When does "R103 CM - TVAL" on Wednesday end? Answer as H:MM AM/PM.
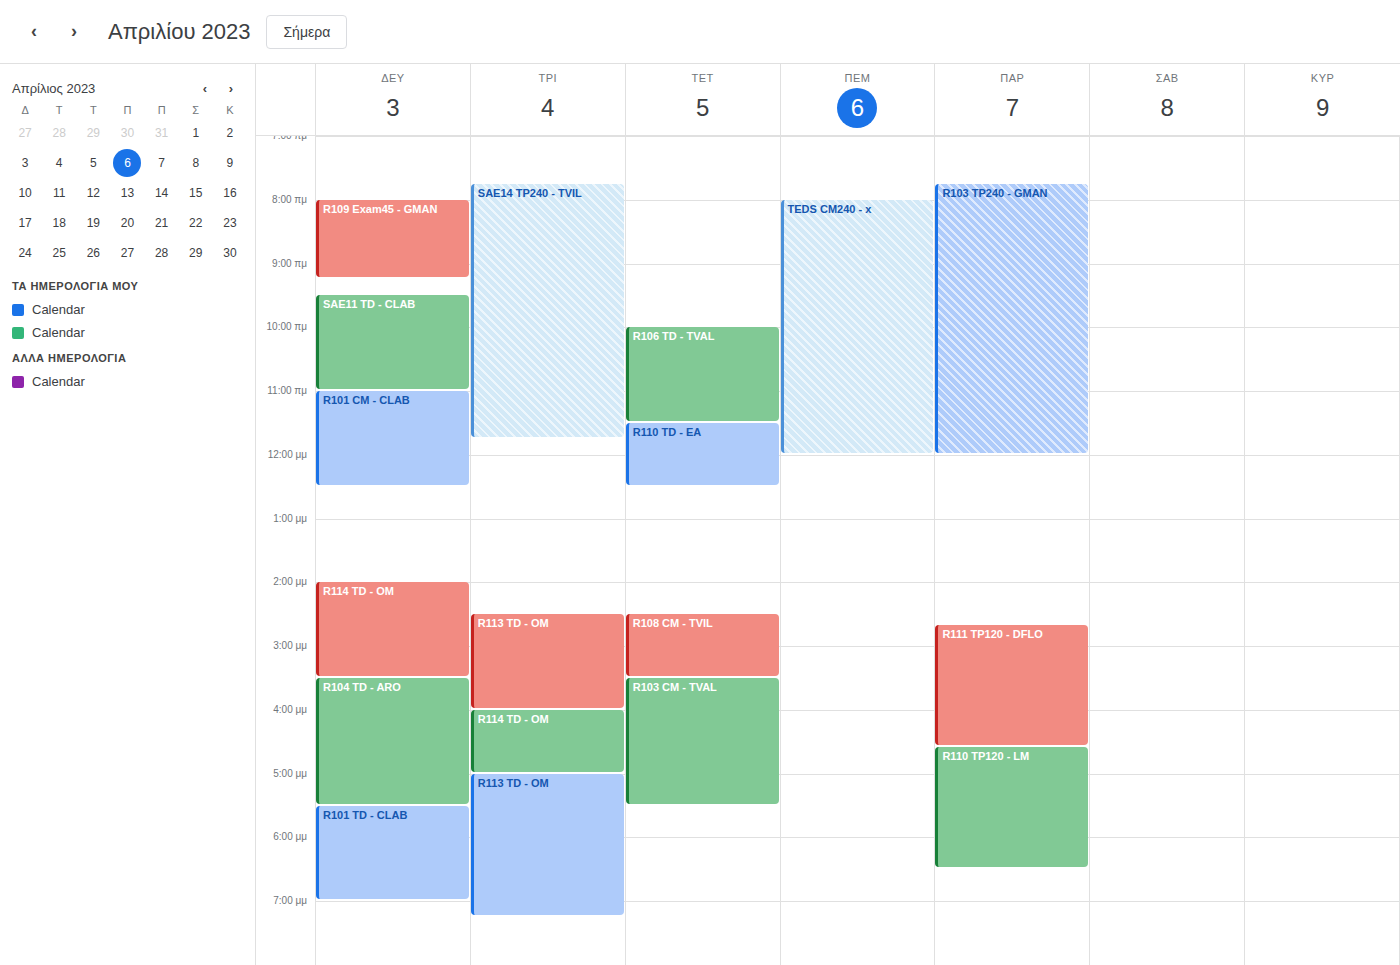
5:30 PM